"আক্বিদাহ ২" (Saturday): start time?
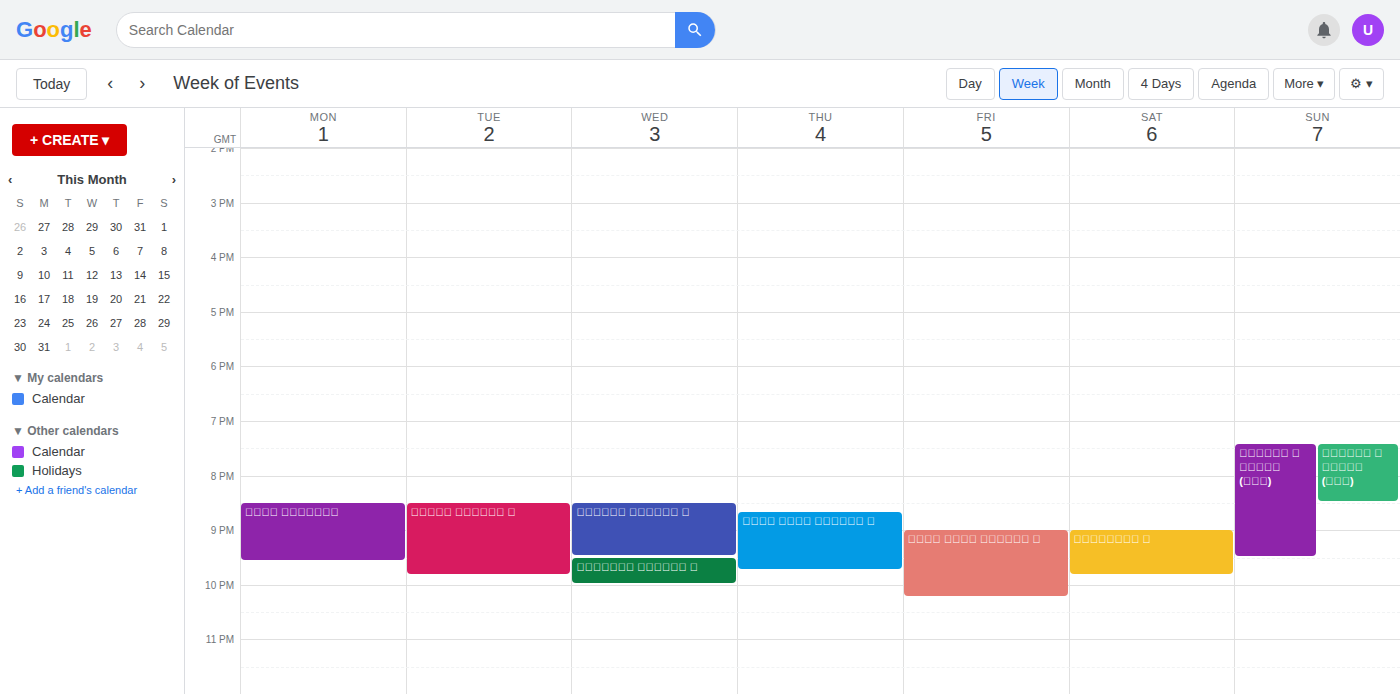
9:00 PM